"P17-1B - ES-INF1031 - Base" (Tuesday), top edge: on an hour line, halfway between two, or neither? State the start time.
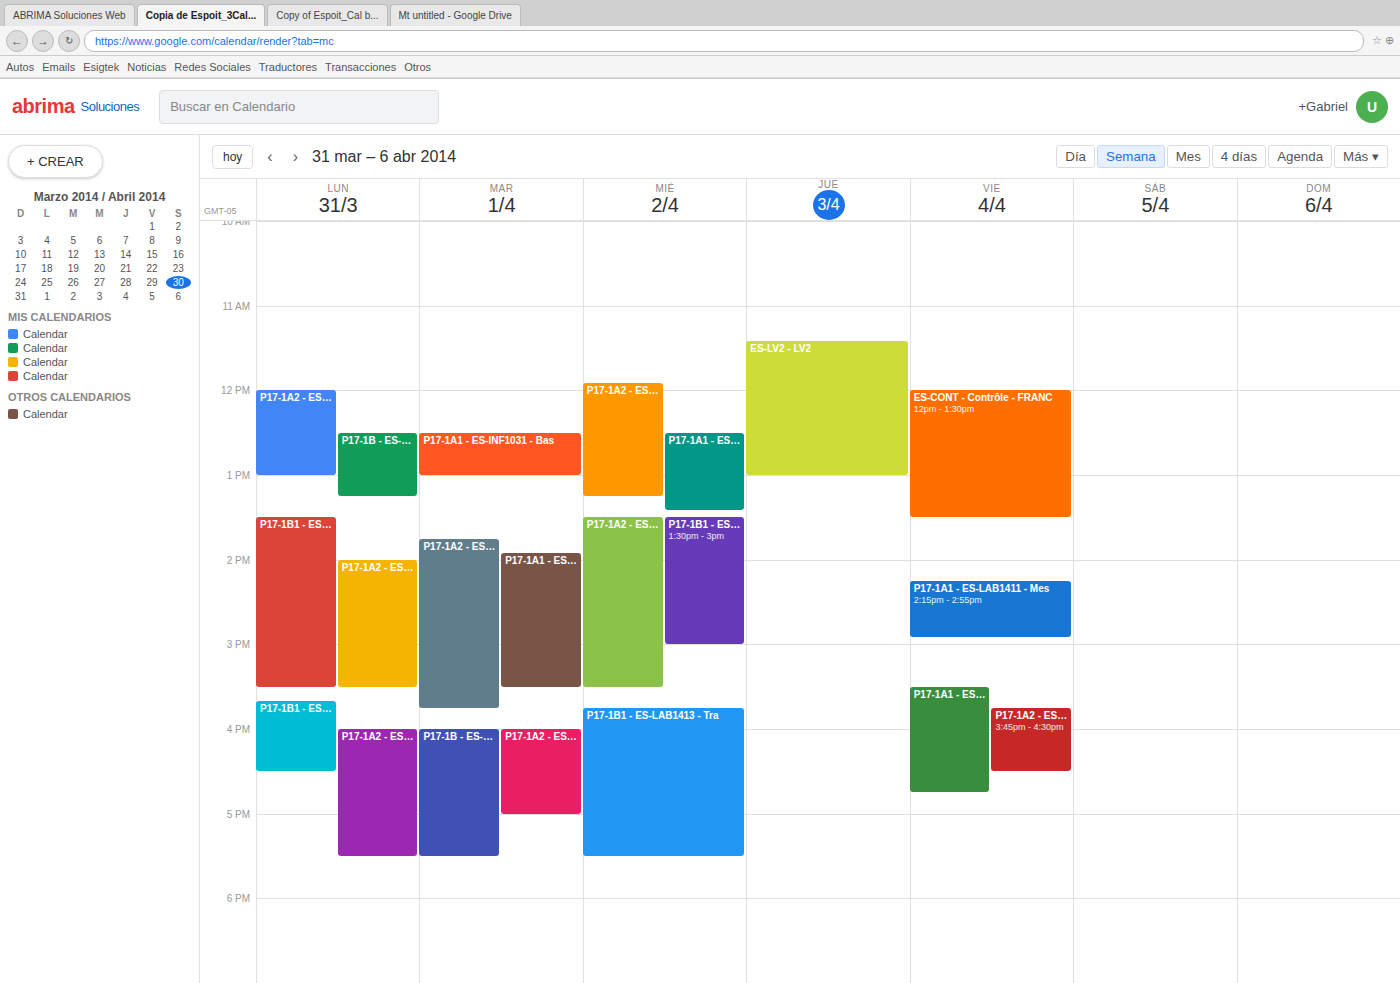
4:00 PM -- exactly on the 4 PM line.